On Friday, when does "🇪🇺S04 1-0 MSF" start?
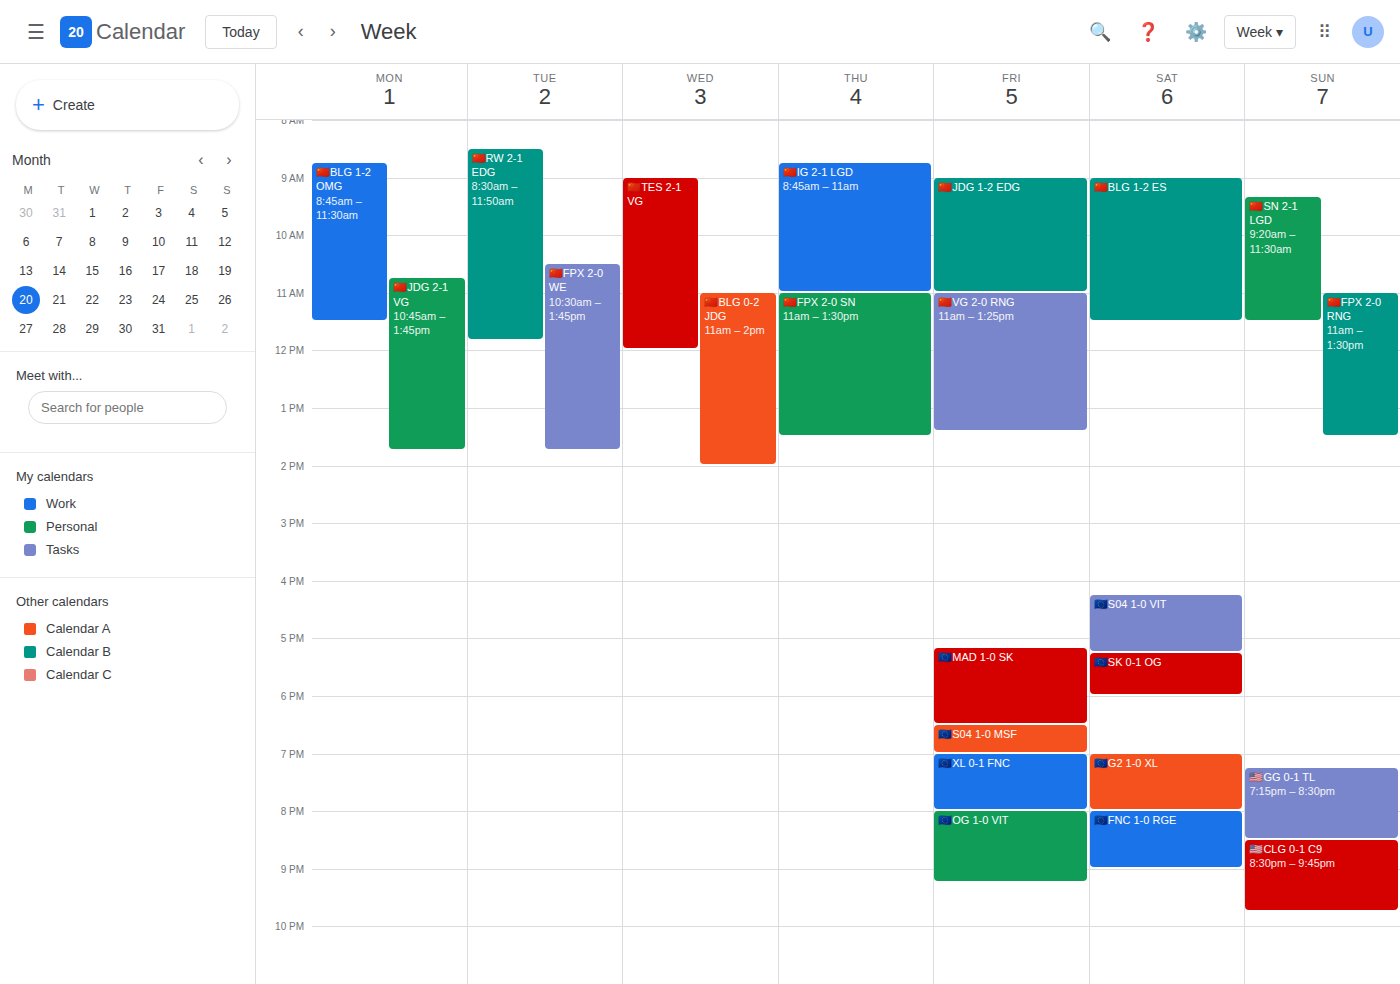
6:30 PM